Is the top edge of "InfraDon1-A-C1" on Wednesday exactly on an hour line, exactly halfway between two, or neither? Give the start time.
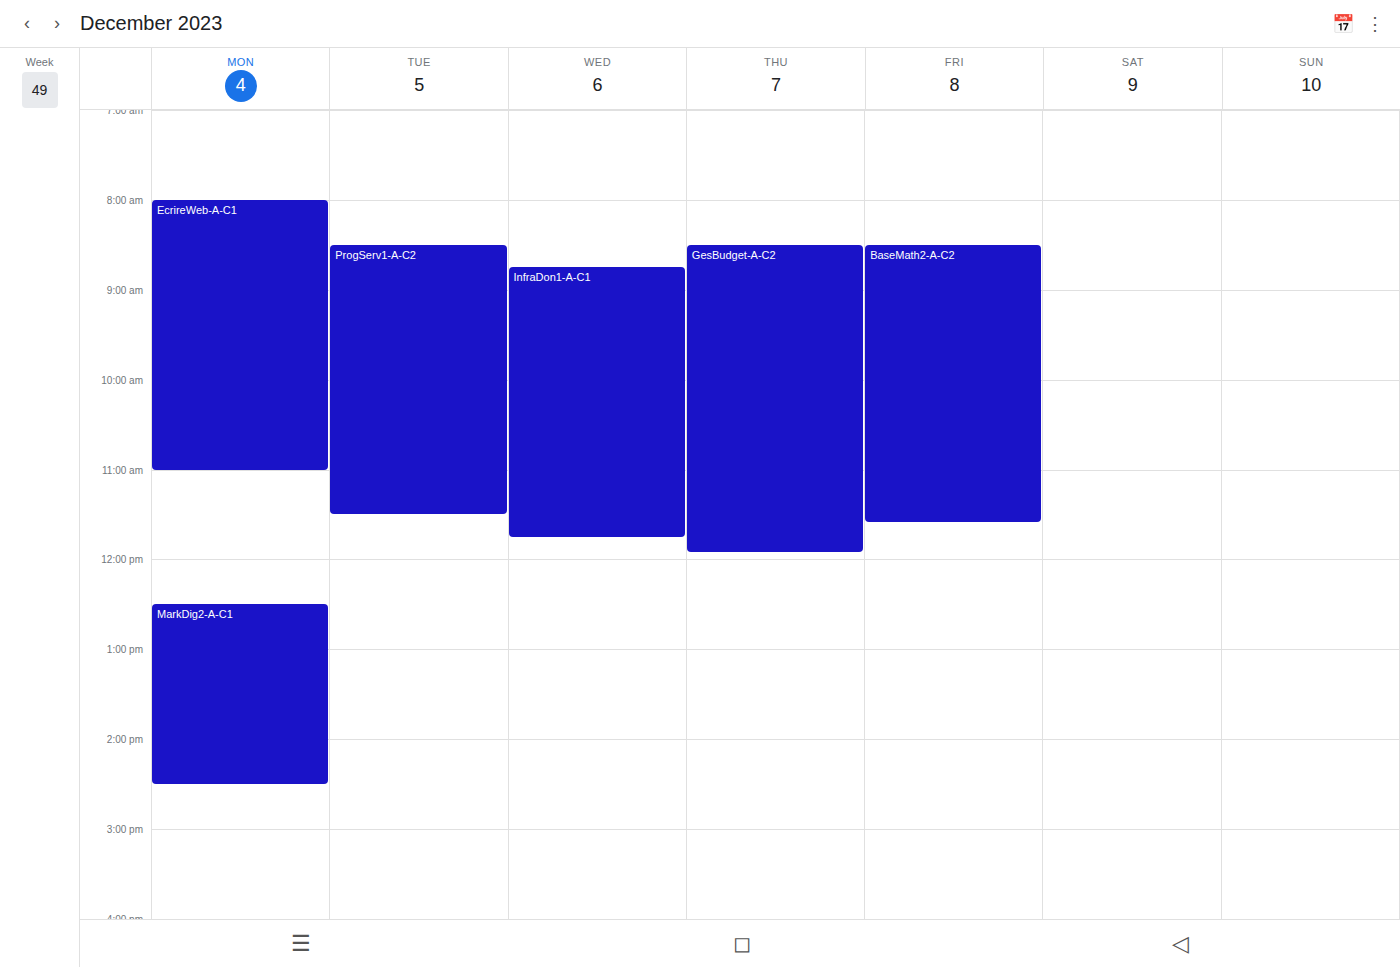
8:45 AM -- neither: three quarters of the way from the 8 AM line to the 9 AM line.